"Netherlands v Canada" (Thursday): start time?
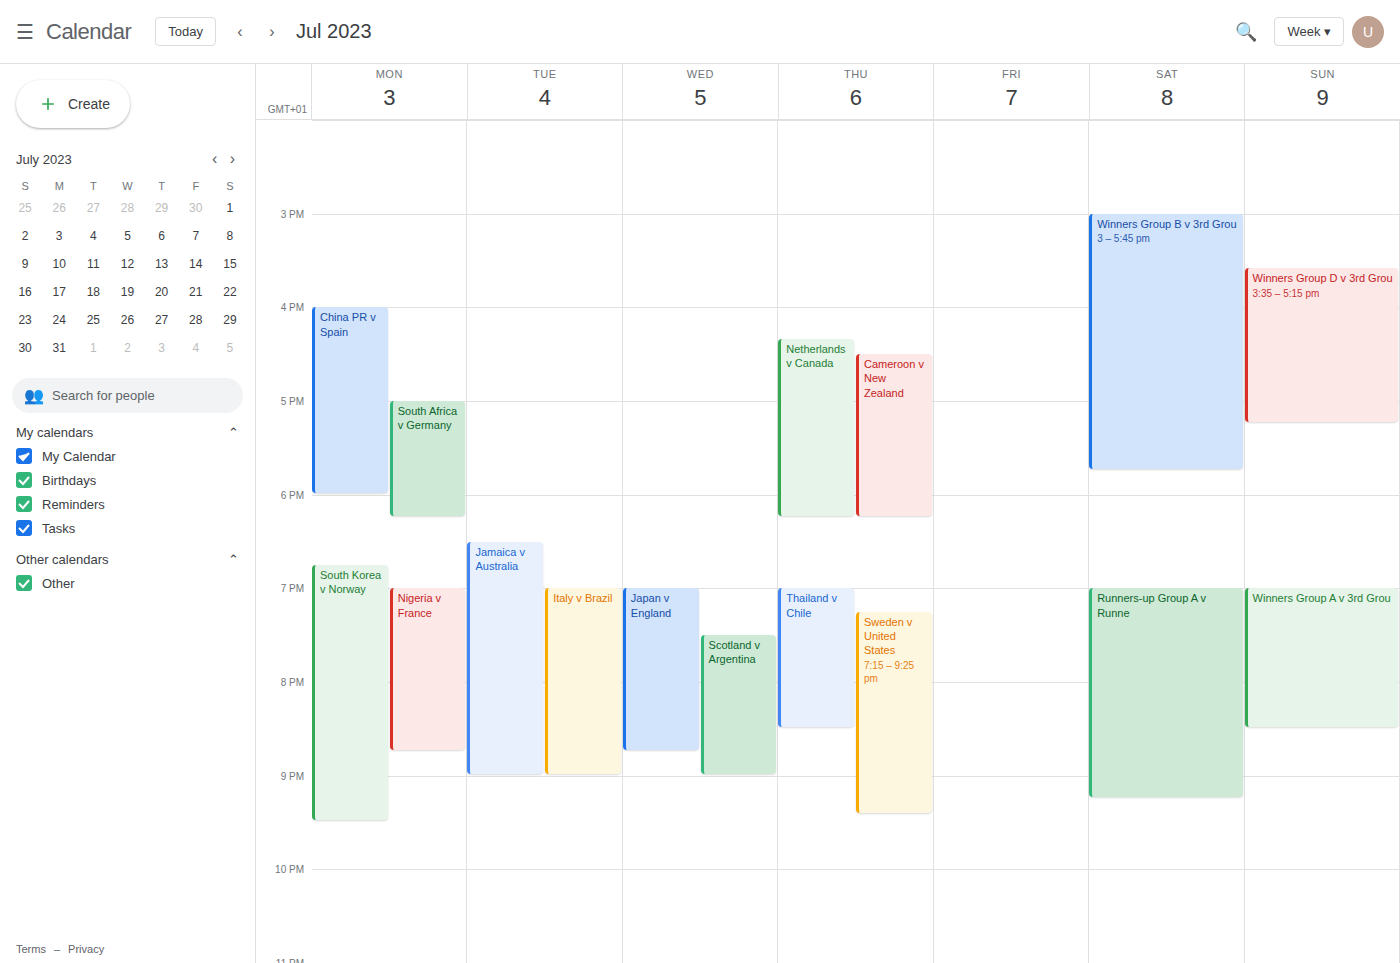
16:20